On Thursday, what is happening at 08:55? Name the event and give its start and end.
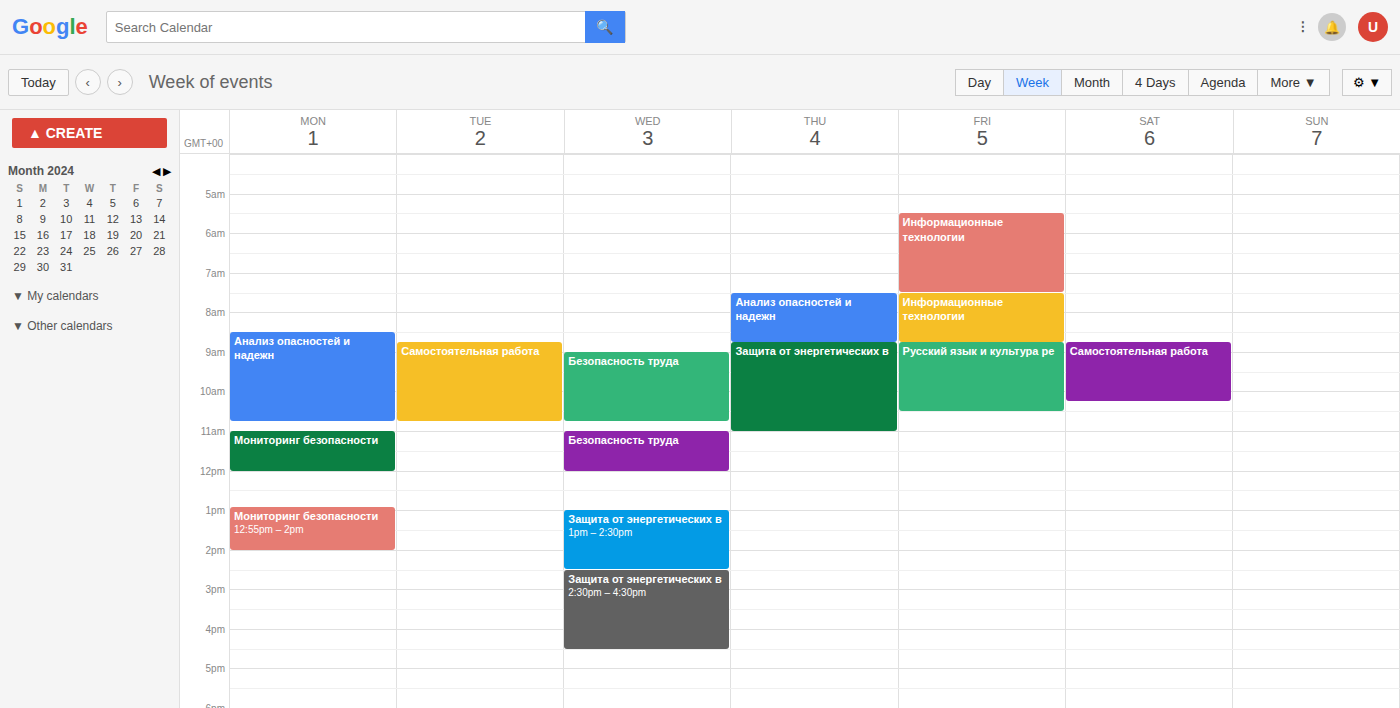
"Защита от энергетических в", 08:45 to 11:00